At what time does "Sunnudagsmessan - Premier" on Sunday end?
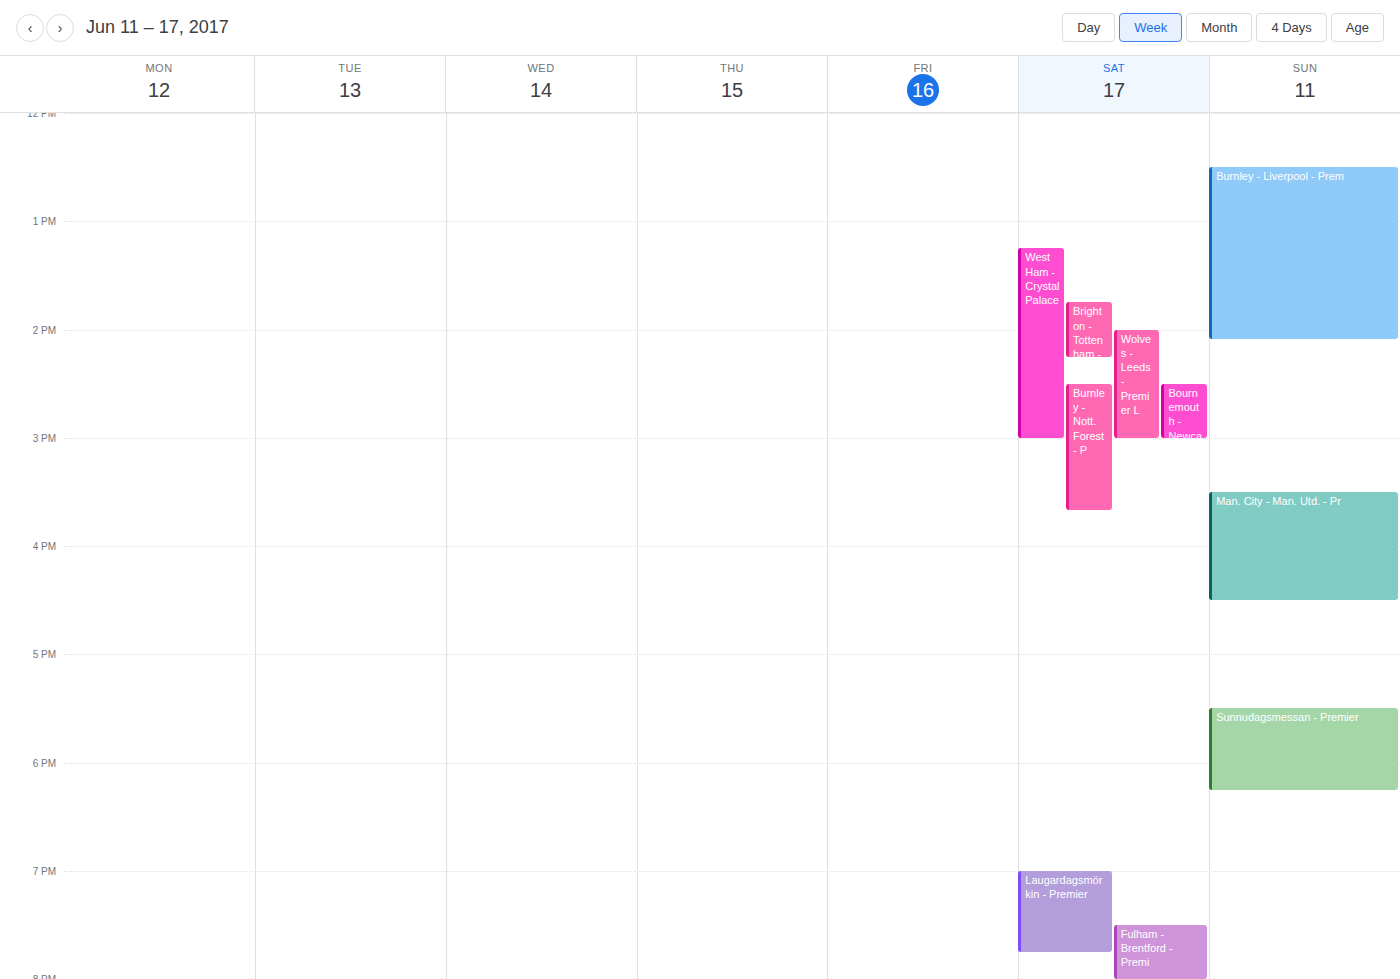
6:15 PM